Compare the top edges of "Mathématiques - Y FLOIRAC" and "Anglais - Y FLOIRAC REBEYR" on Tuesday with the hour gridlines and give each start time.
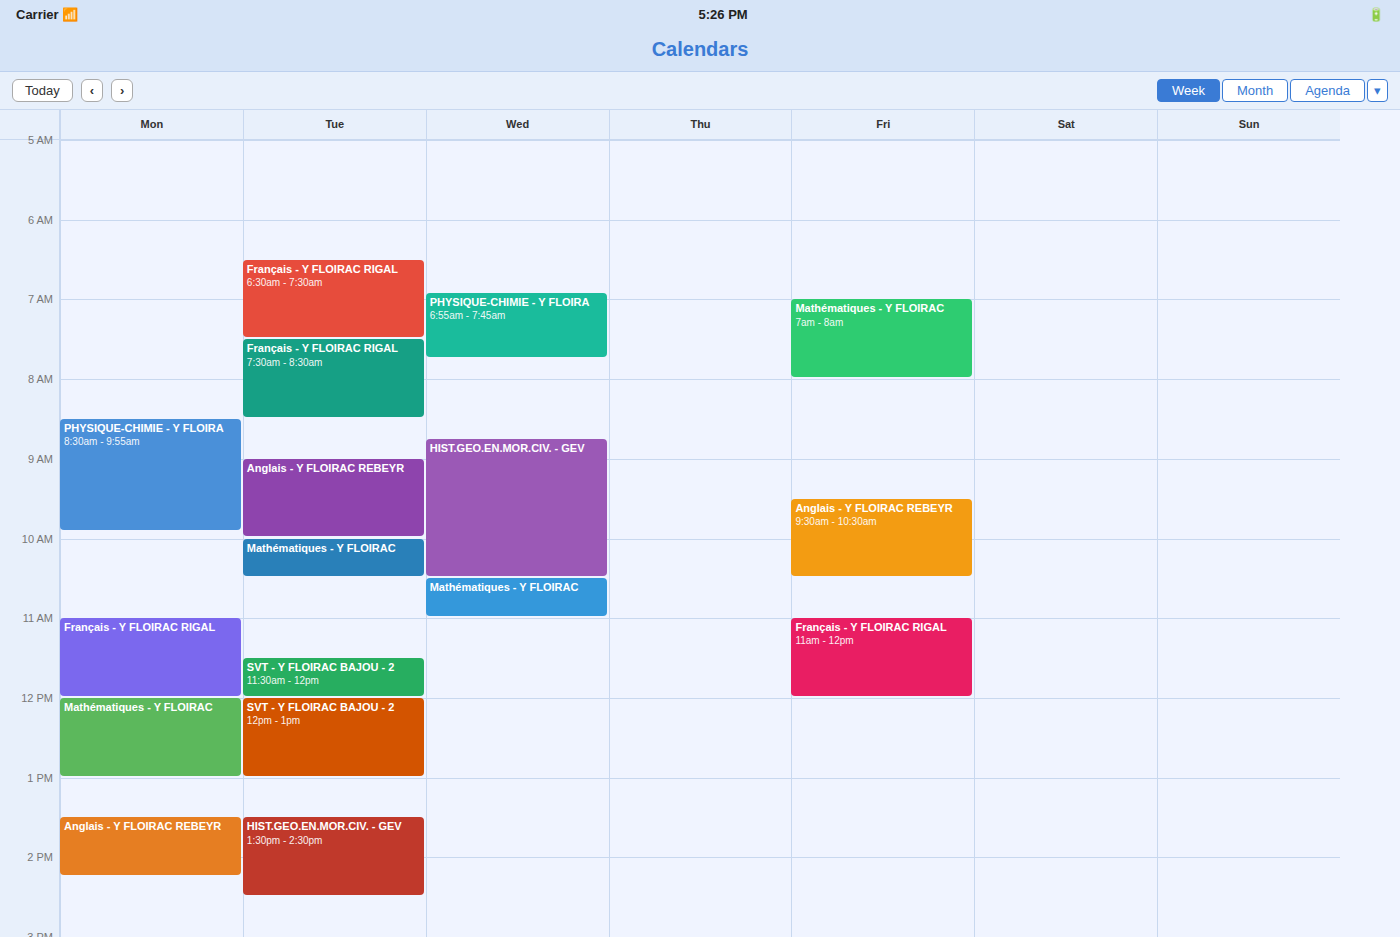
"Mathématiques - Y FLOIRAC": 10:00 AM, exactly on the 10 AM line. "Anglais - Y FLOIRAC REBEYR": 9:00 AM, exactly on the 9 AM line.